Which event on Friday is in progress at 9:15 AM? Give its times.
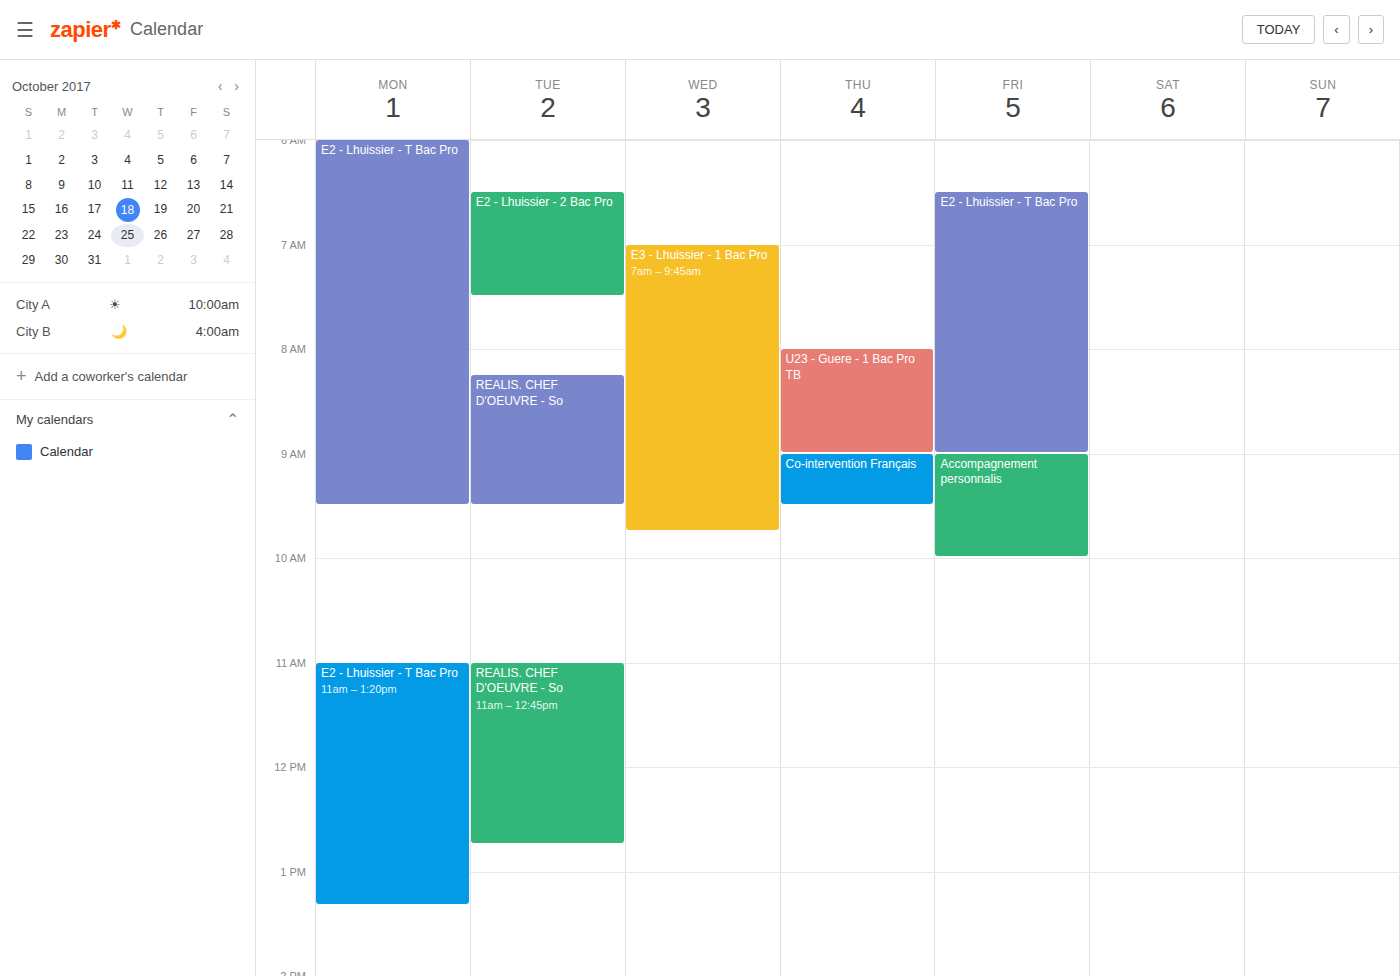
"Accompagnement personnalis", 9:00 AM to 10:00 AM